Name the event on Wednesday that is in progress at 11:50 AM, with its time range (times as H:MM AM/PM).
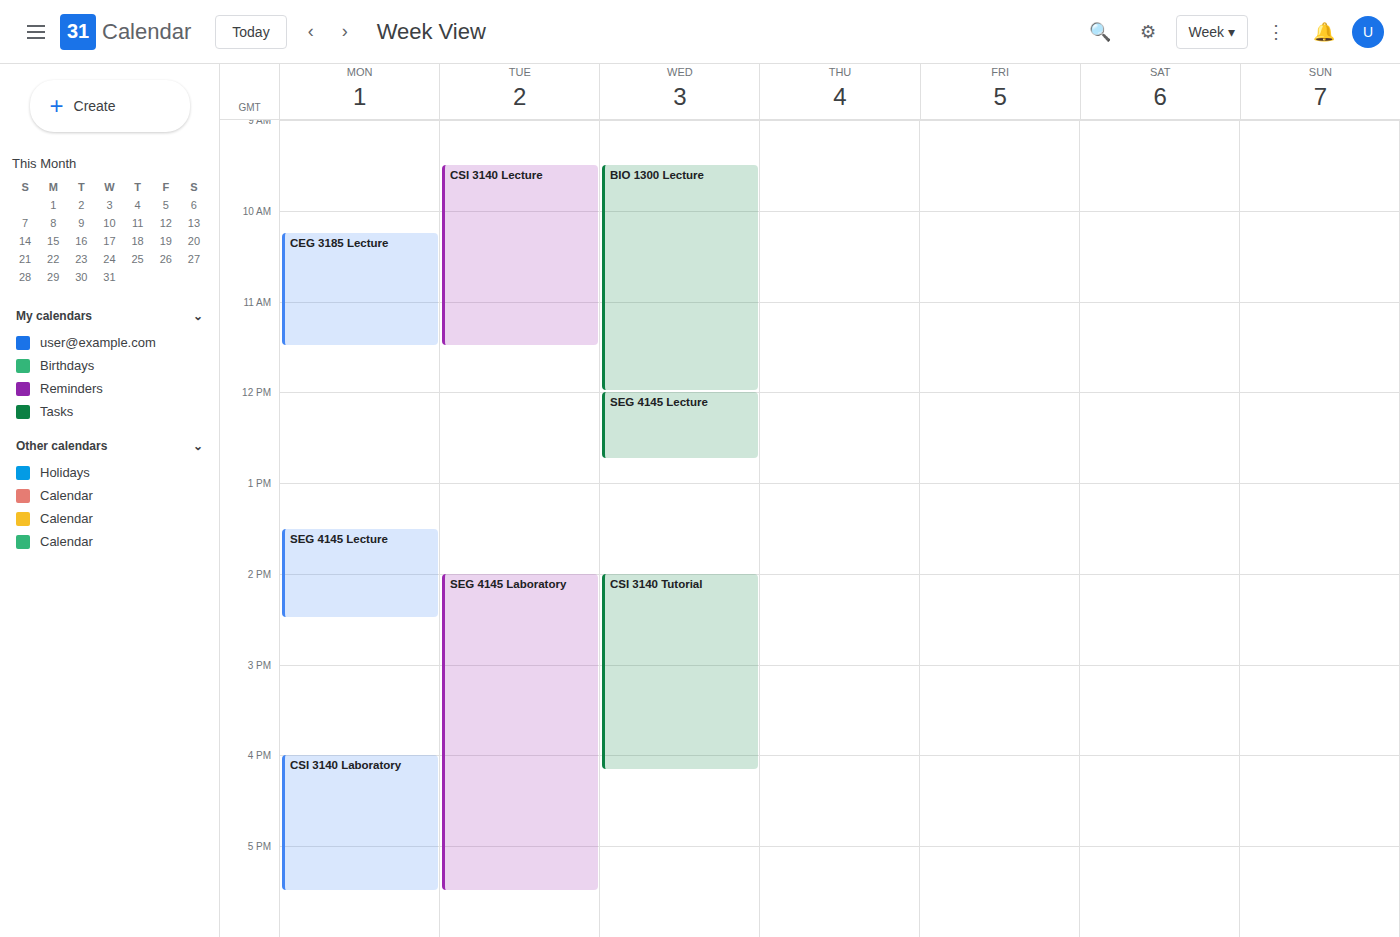
"BIO 1300 Lecture", 9:30 AM to 12:00 PM